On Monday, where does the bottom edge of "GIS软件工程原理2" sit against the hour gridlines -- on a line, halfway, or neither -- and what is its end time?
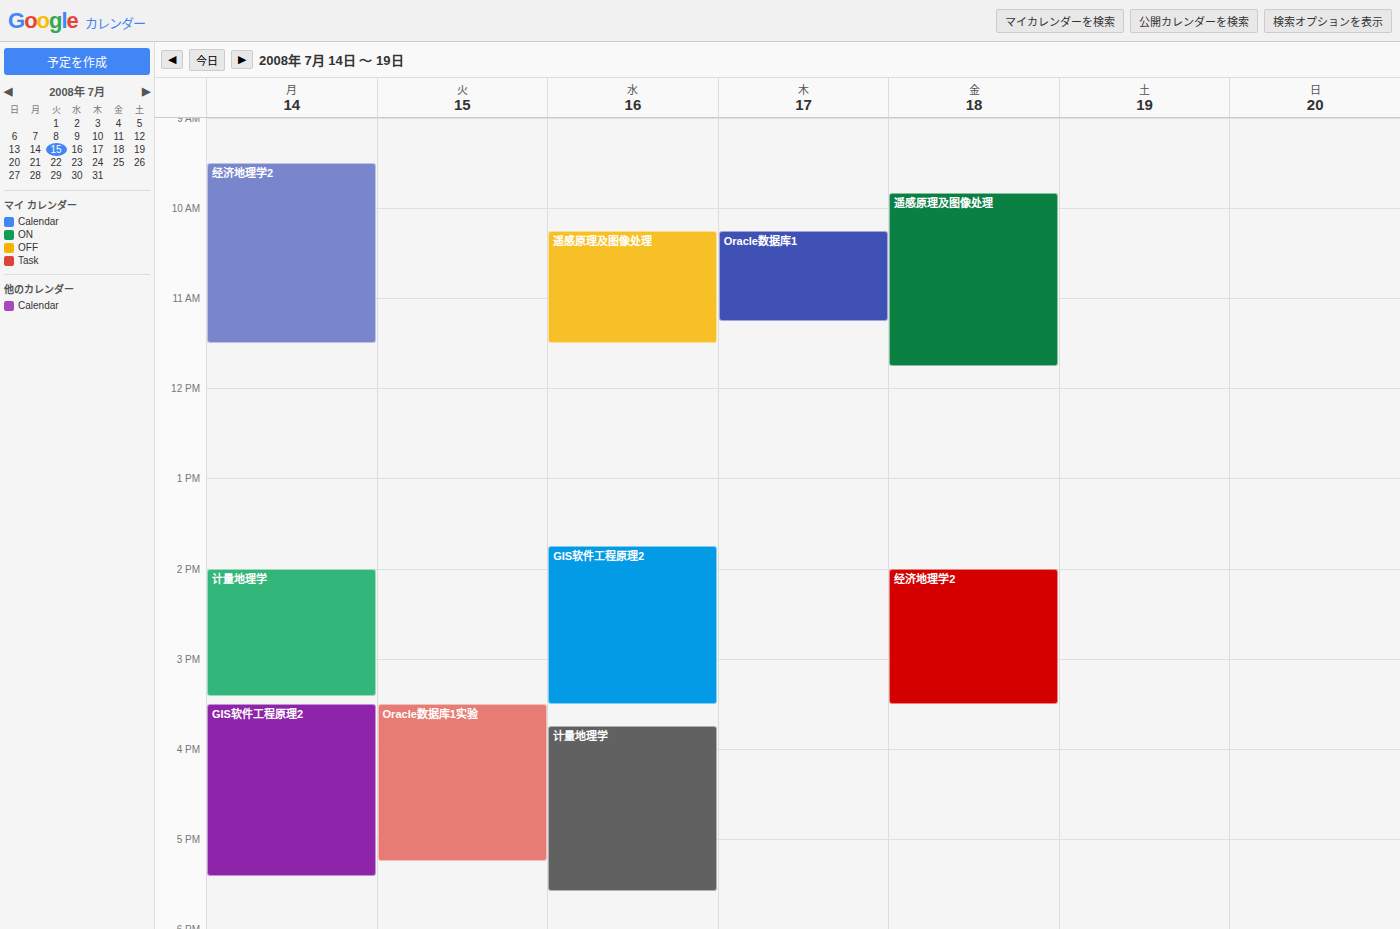
5:25 PM -- neither: 25 minutes below the 5 PM line and 35 minutes above the 6 PM line.